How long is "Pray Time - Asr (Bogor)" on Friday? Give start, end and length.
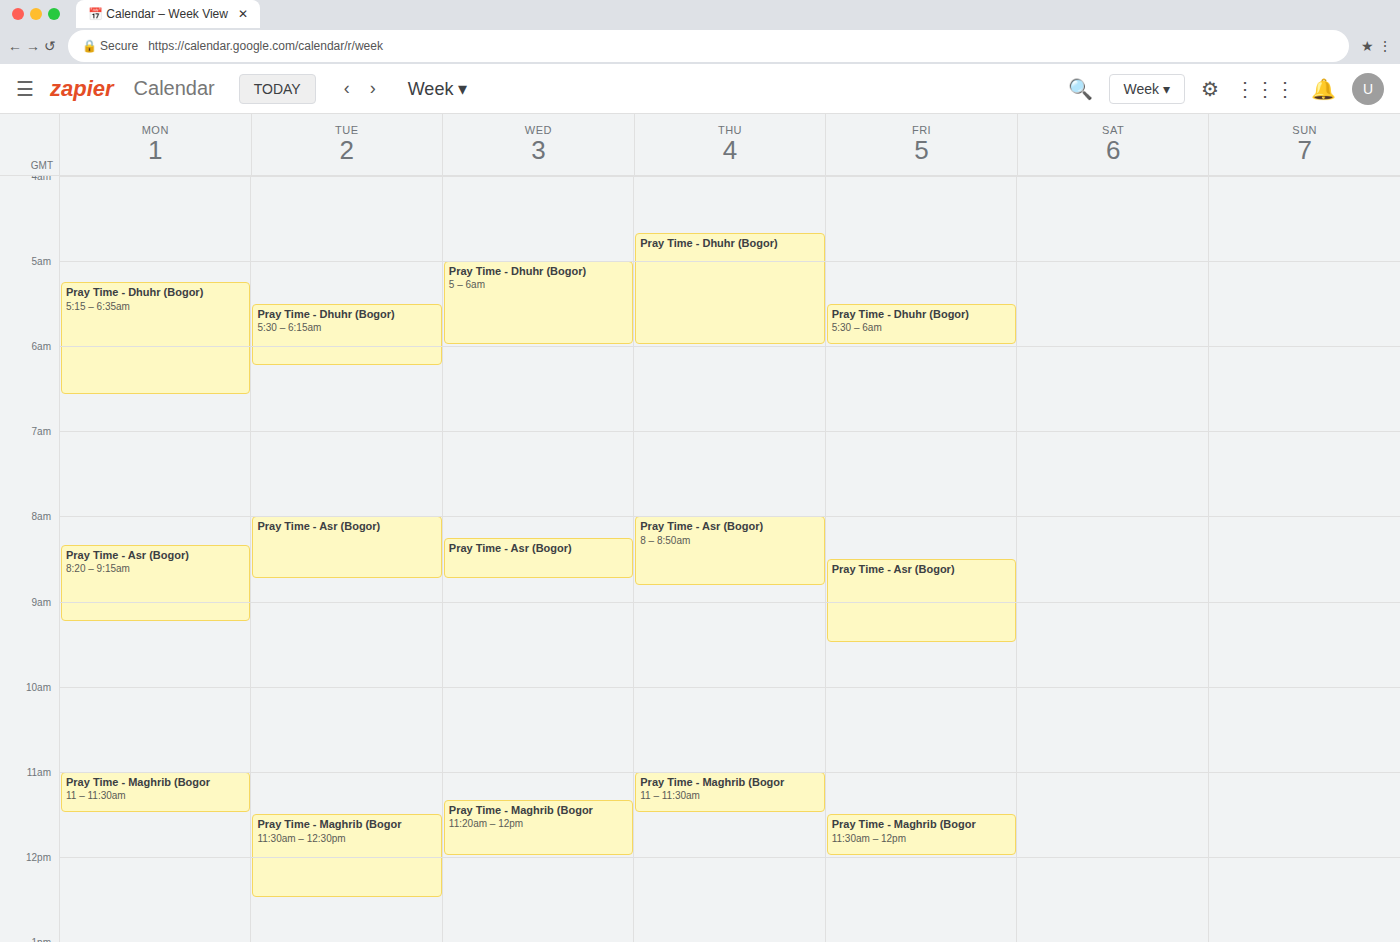
8:30 AM to 9:30 AM, 1 hour